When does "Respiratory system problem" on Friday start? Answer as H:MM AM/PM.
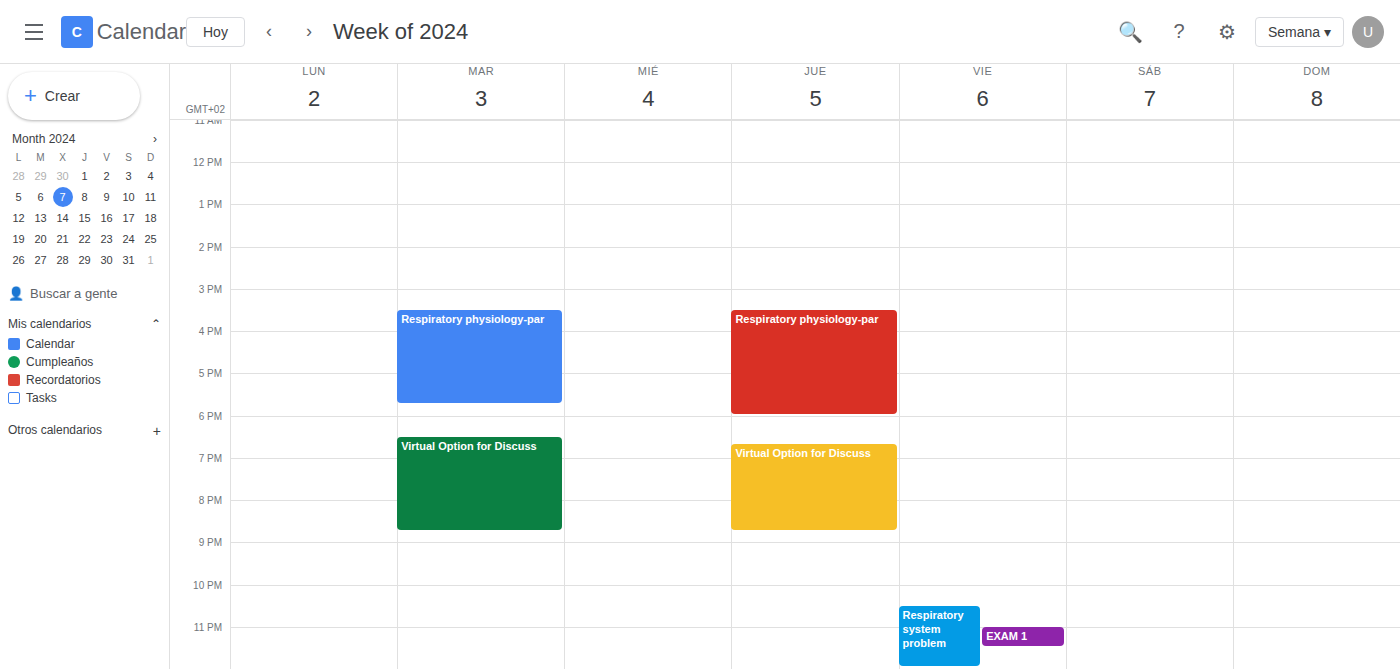
10:30 PM